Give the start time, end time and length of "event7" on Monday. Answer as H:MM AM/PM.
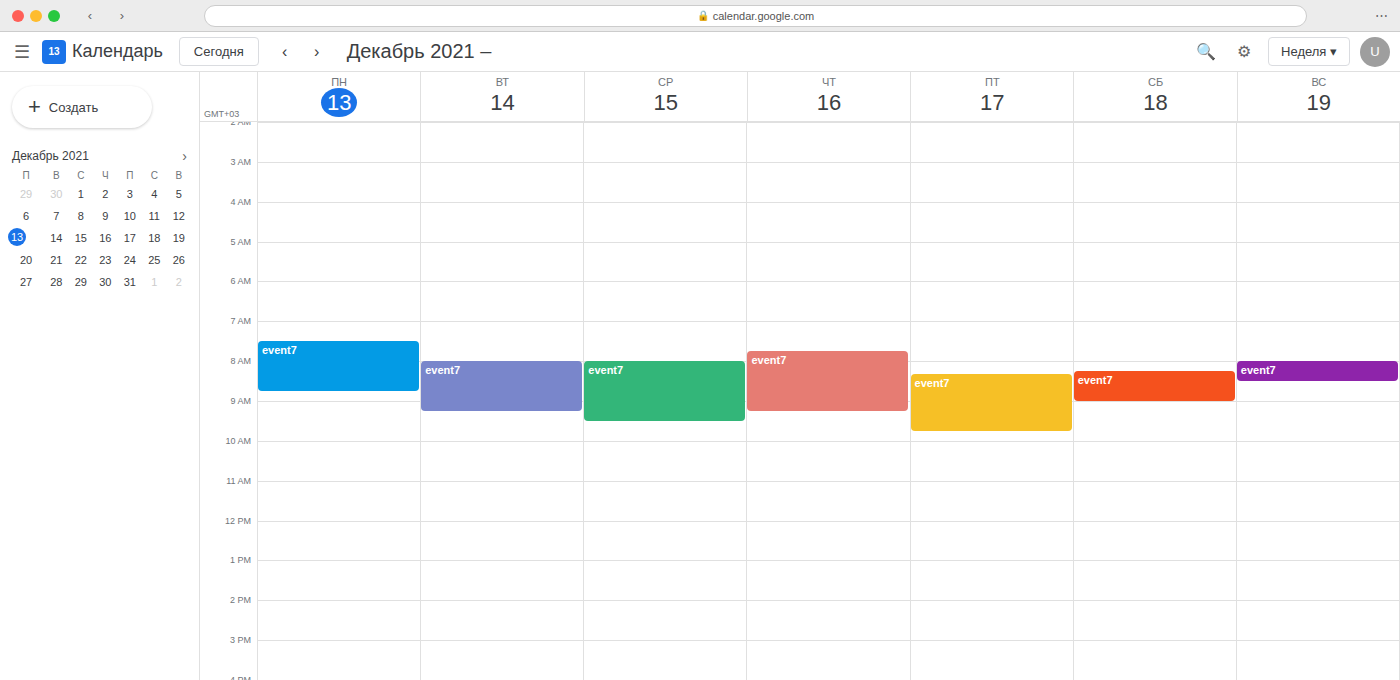
7:30 AM to 8:45 AM, 1 hour 15 minutes